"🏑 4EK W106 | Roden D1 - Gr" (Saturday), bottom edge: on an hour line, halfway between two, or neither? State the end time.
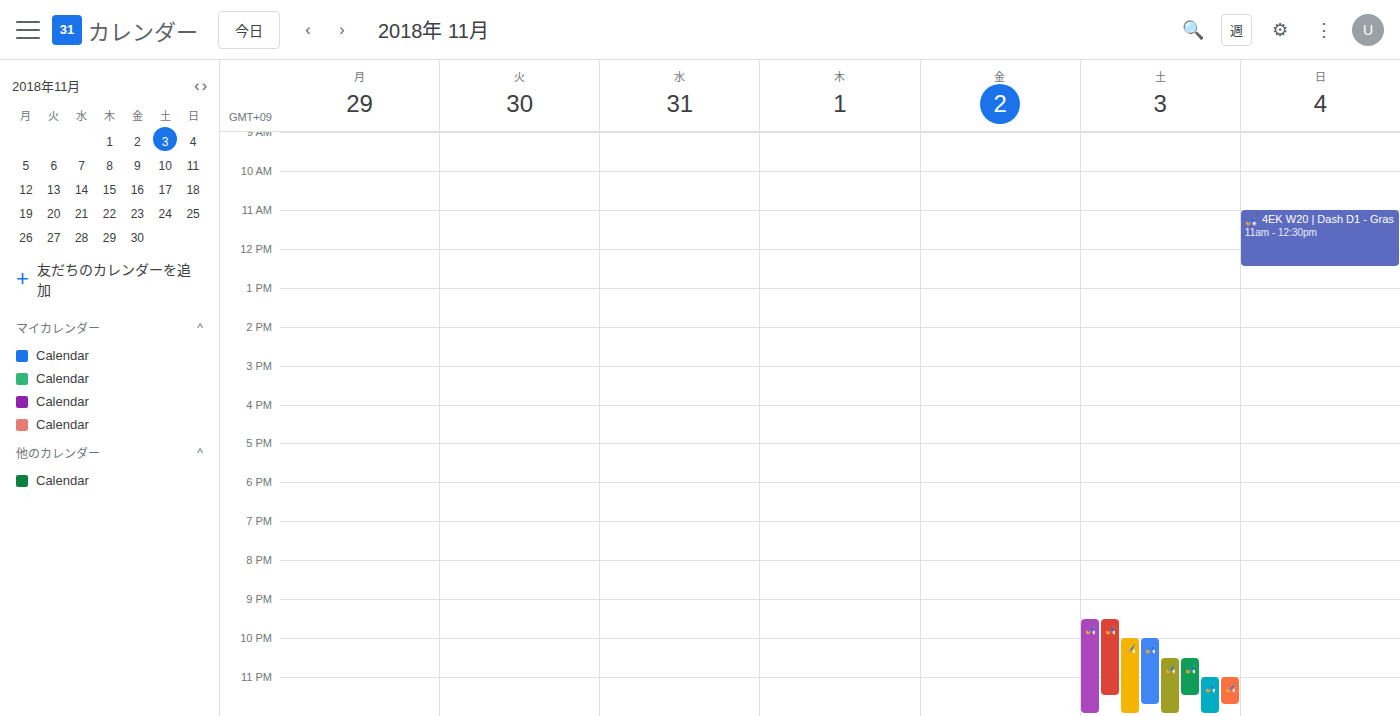
11:45 PM -- neither: three quarters of the way from the 11 PM line to the 12 AM line.